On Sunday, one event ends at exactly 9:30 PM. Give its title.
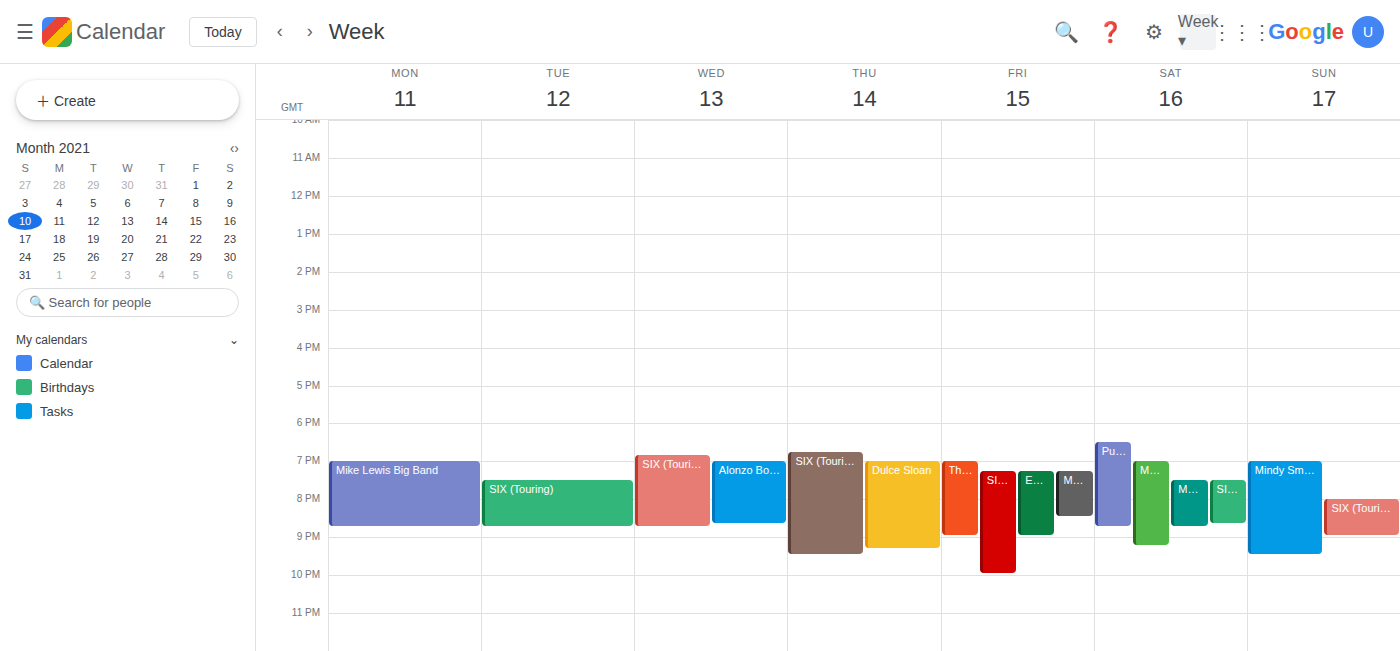
"Mindy Smokestack"